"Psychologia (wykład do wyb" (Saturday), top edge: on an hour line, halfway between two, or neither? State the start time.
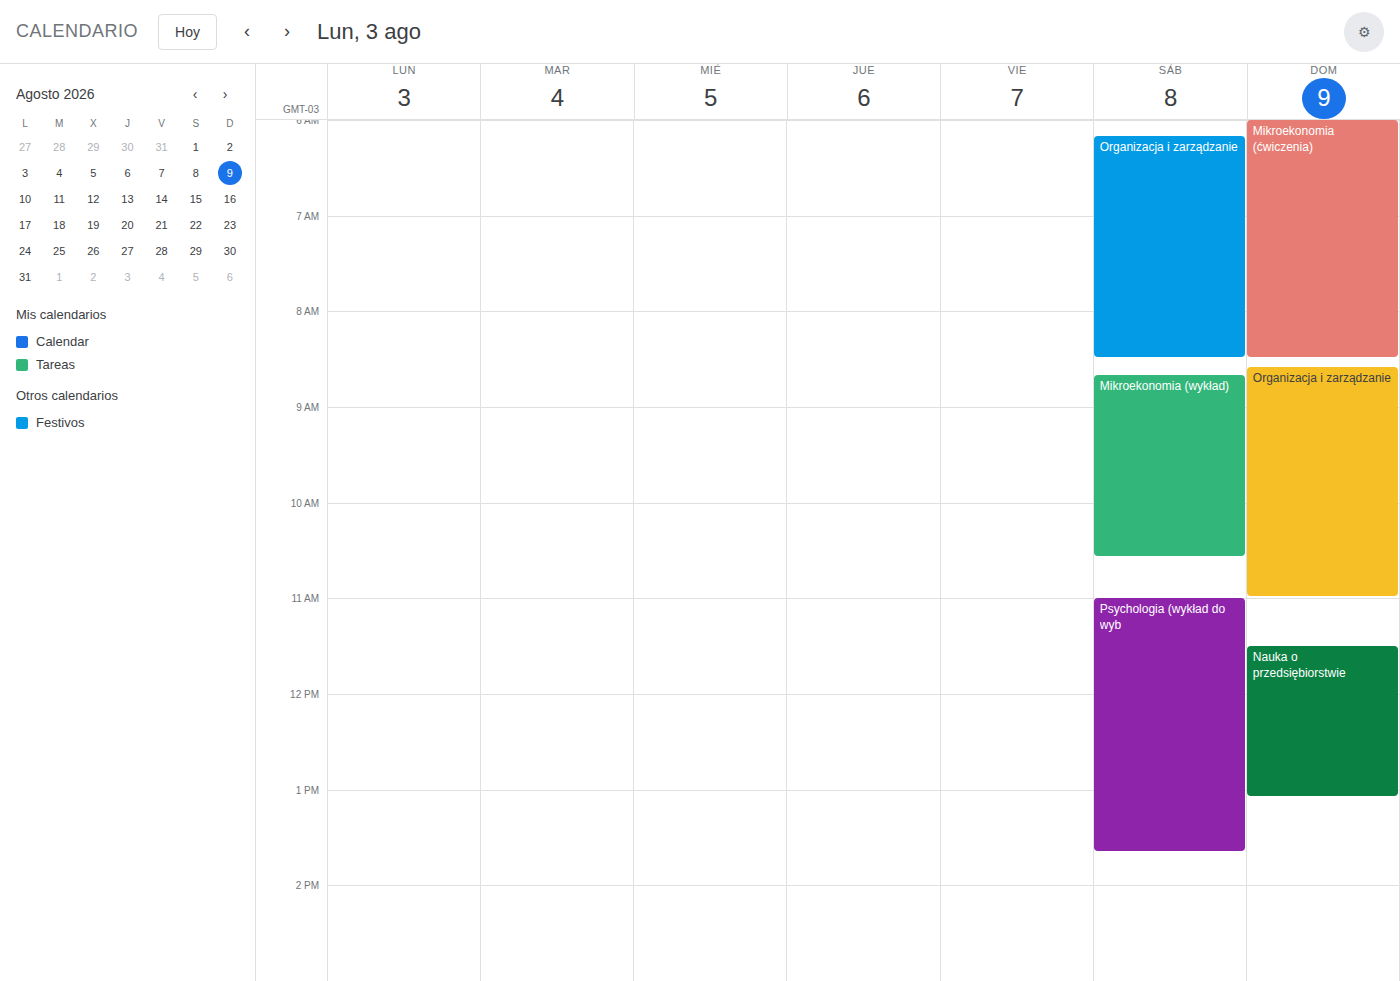
11:00 -- exactly on the 11:00 line.